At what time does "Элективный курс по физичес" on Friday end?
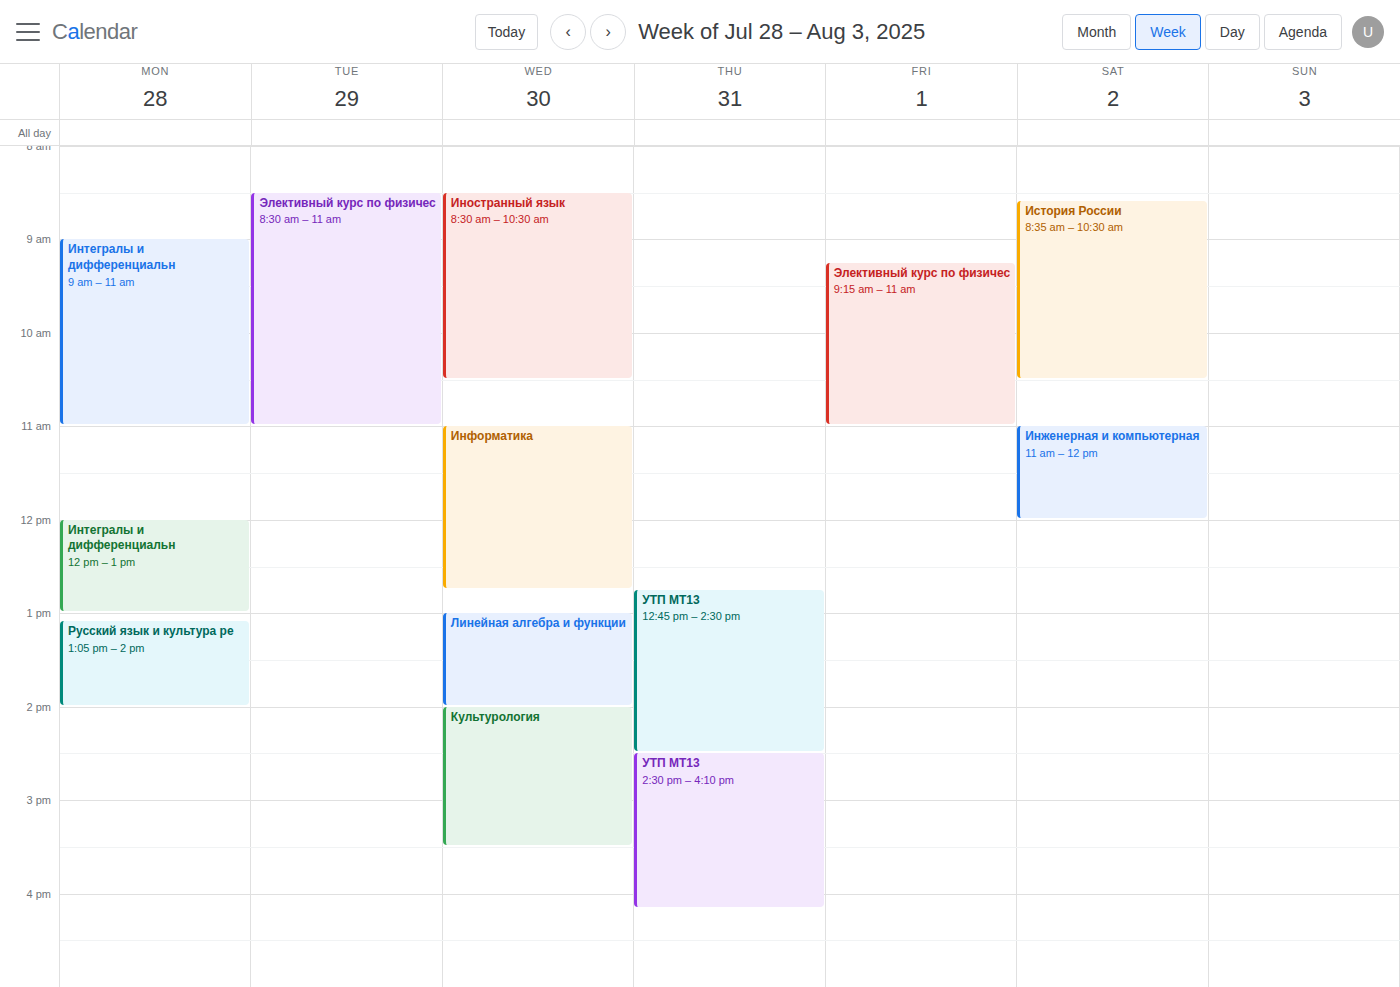
11:00 AM